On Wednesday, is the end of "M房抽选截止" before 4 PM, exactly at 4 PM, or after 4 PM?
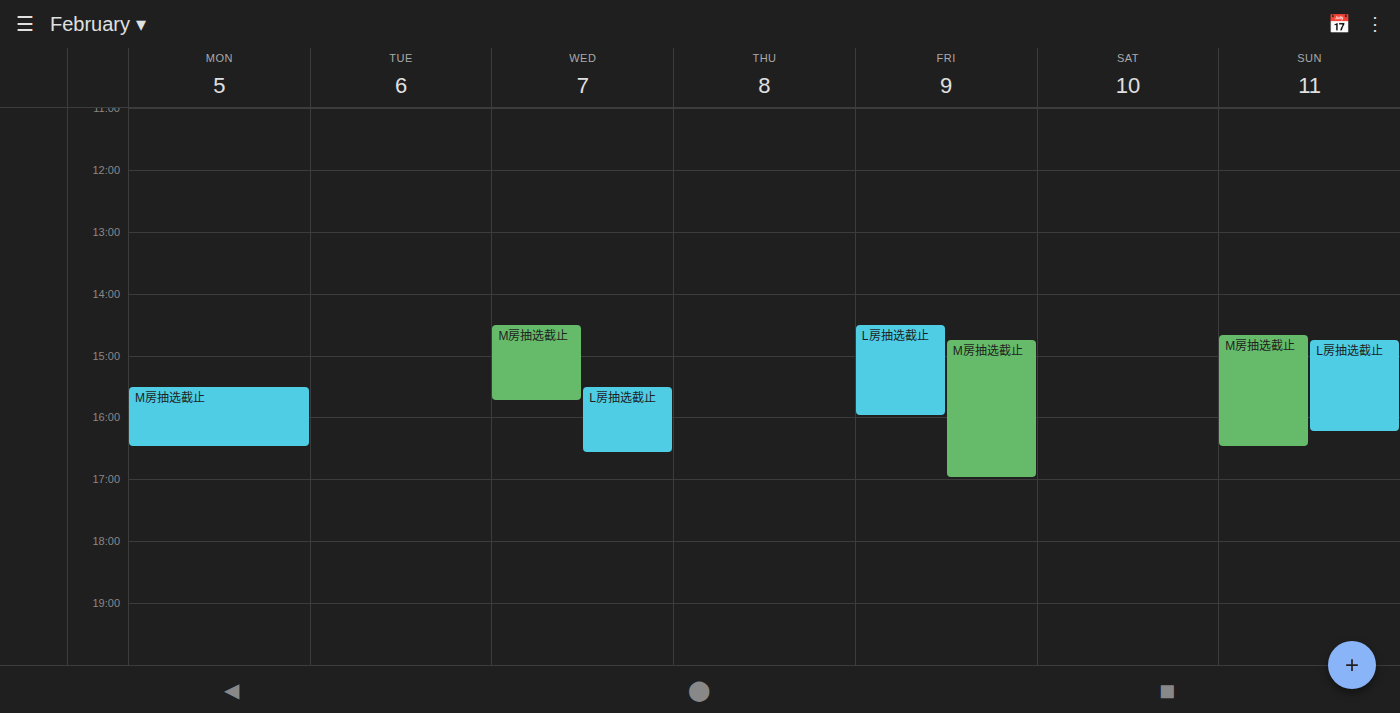
3:45 PM -- before 4 PM, 15 minutes above the 4 PM line.